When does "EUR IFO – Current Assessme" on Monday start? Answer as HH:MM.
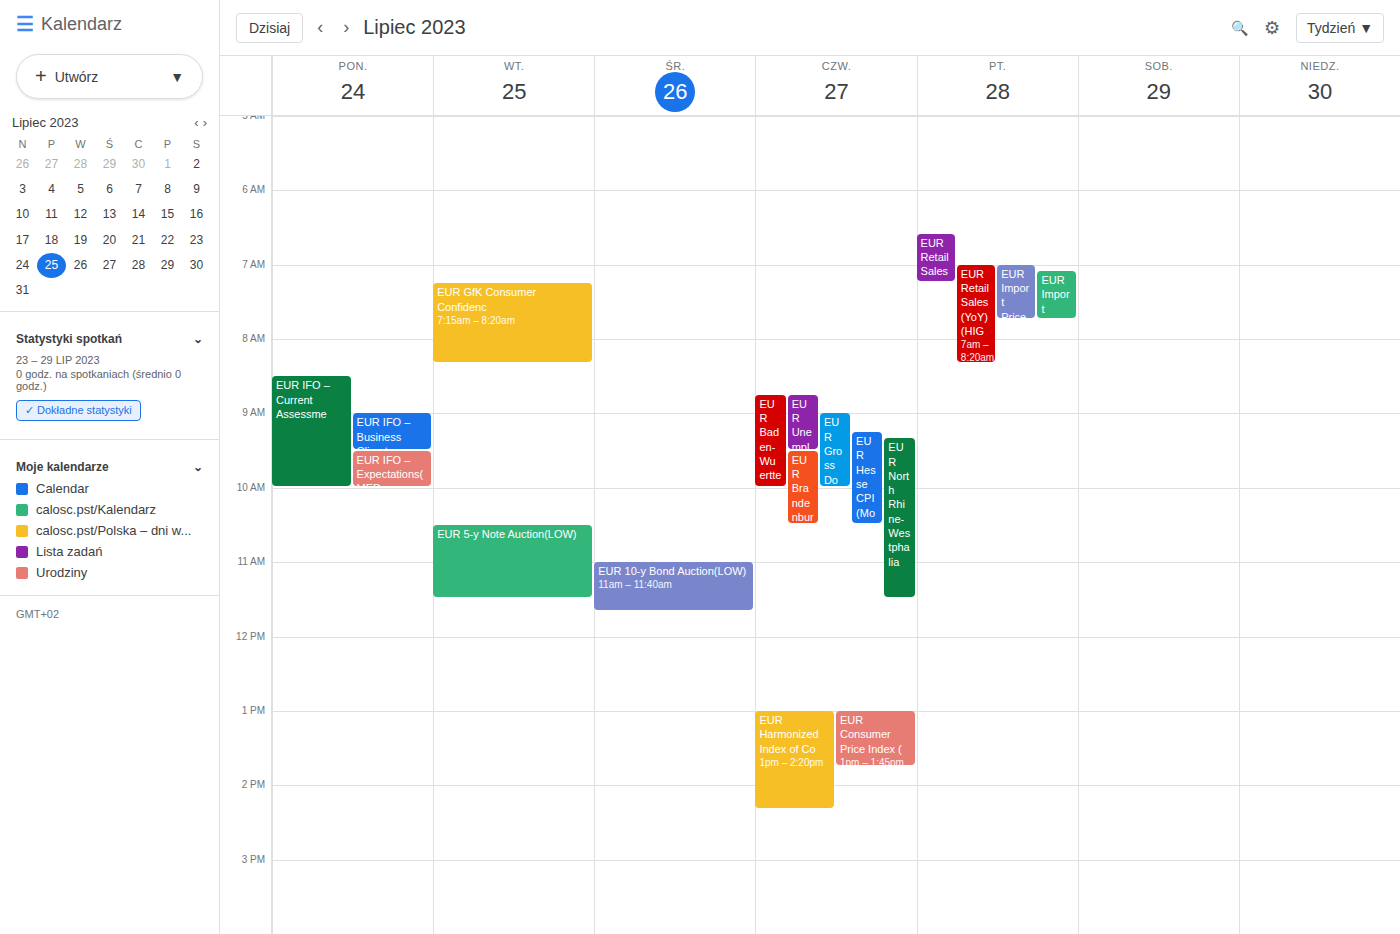
08:30